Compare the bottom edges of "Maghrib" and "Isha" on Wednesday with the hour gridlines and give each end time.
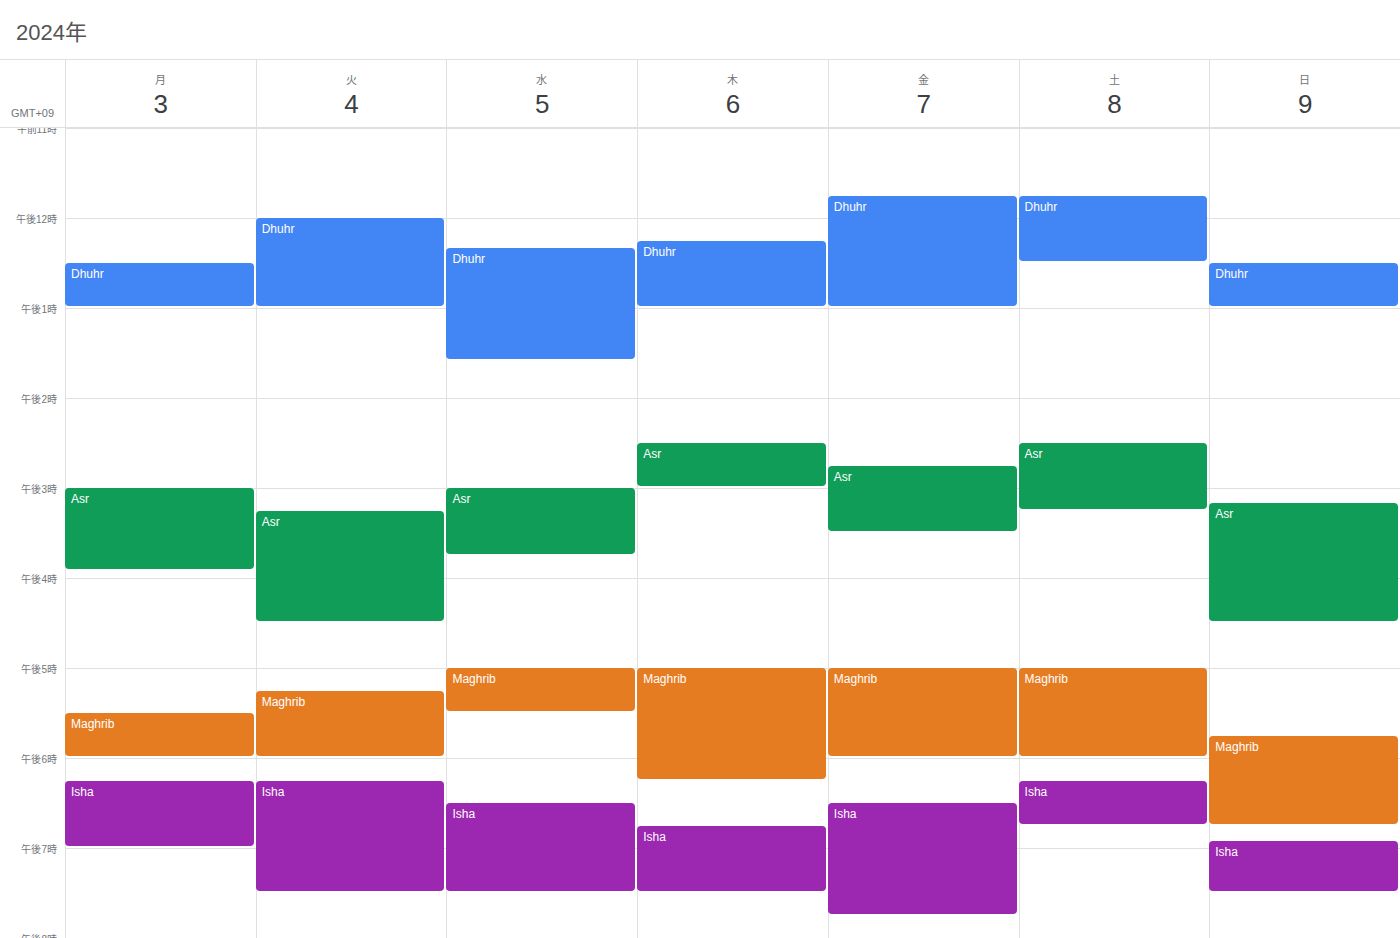
"Maghrib": 5:30 PM, halfway between the 5 PM and 6 PM lines. "Isha": 7:30 PM, halfway between the 7 PM and 8 PM lines.